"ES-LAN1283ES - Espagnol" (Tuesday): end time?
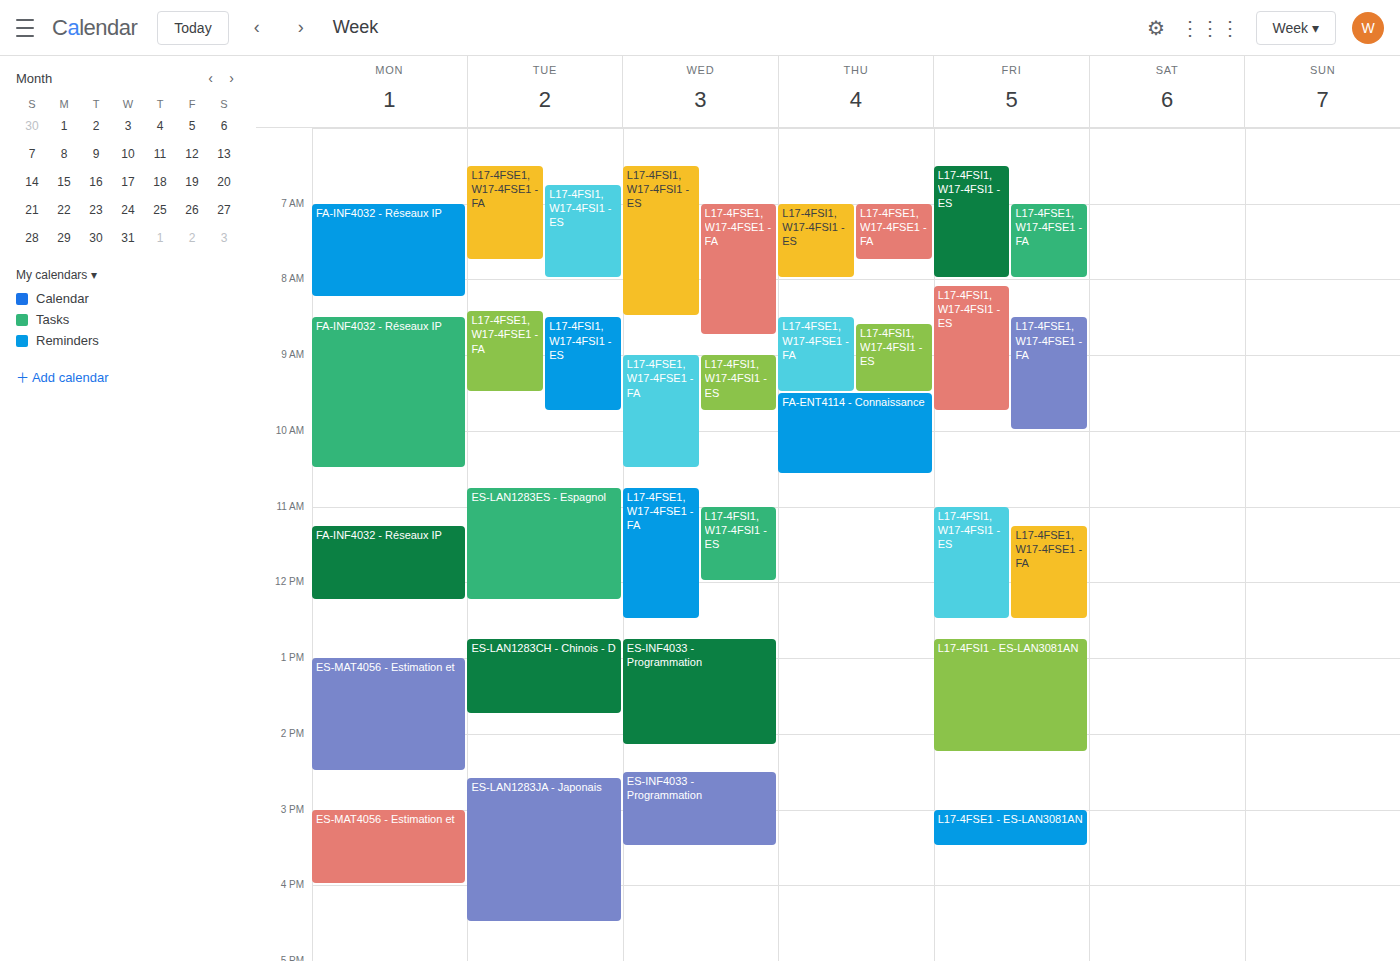
12:15